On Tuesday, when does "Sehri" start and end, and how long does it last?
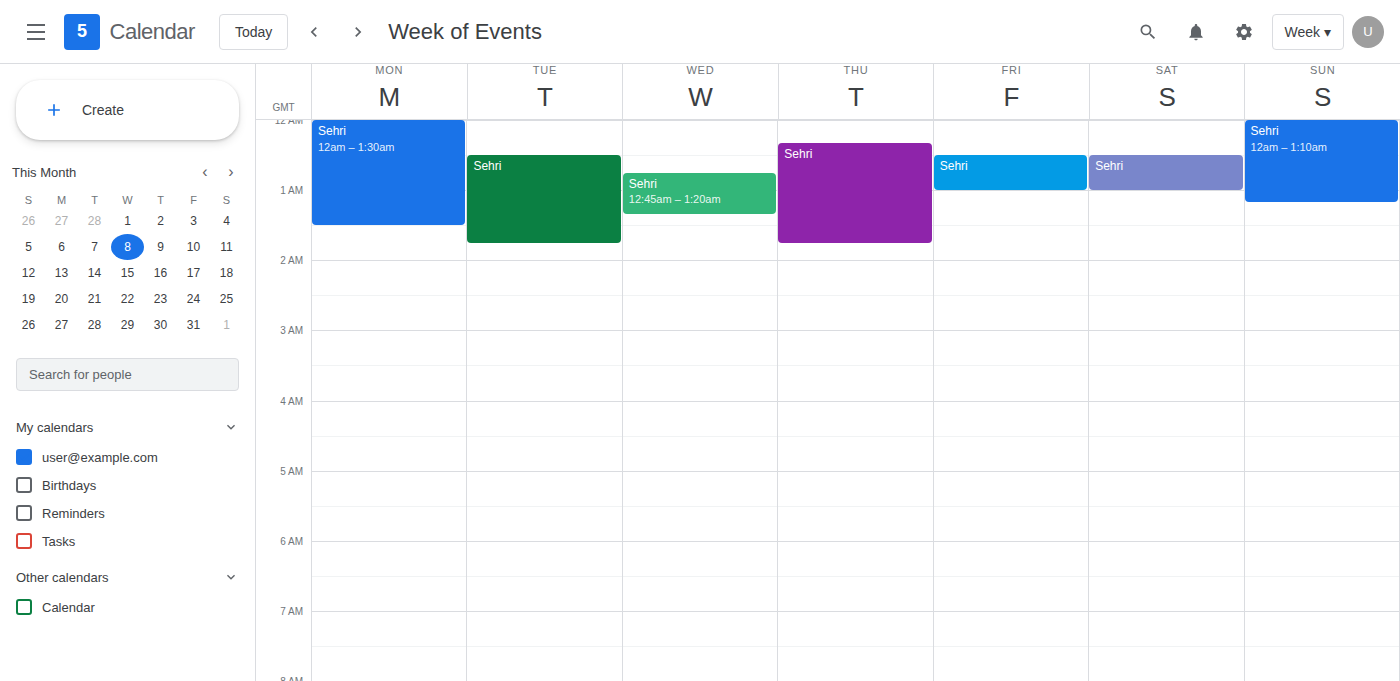
12:30 AM to 1:45 AM, 1 hour 15 minutes